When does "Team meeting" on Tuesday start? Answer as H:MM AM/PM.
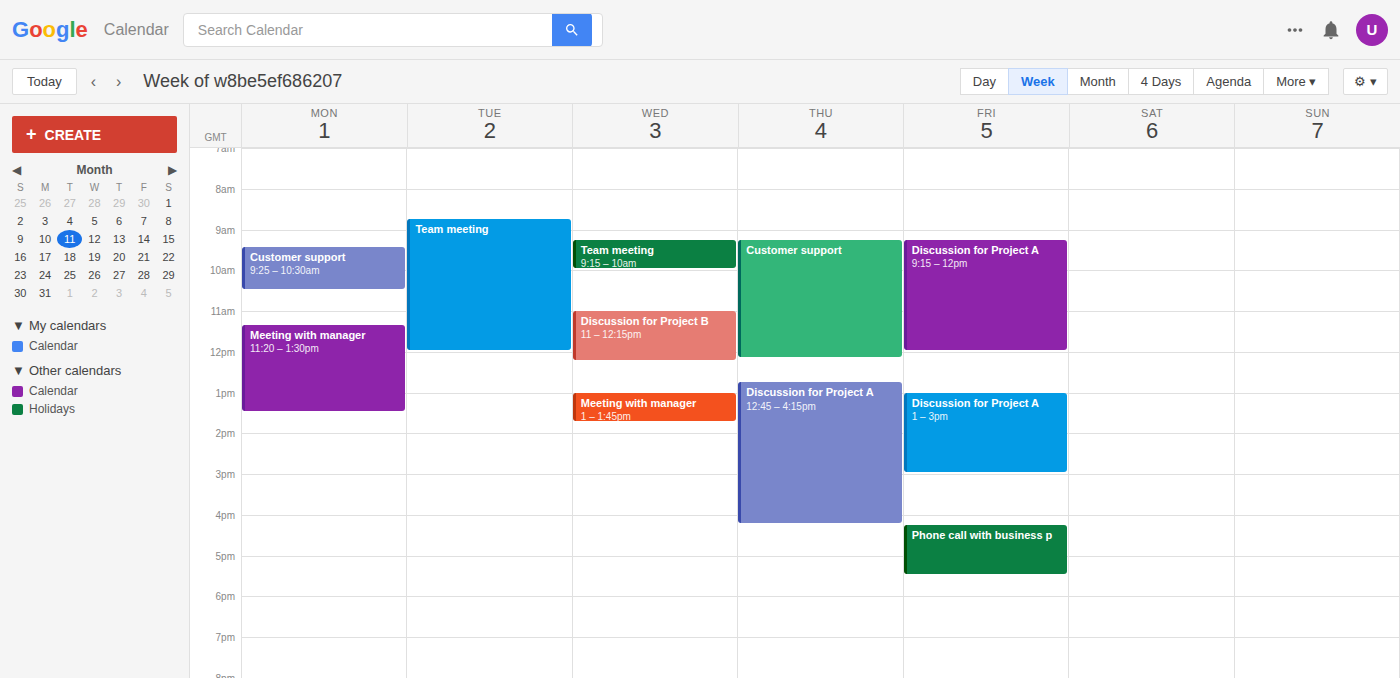
8:45 AM